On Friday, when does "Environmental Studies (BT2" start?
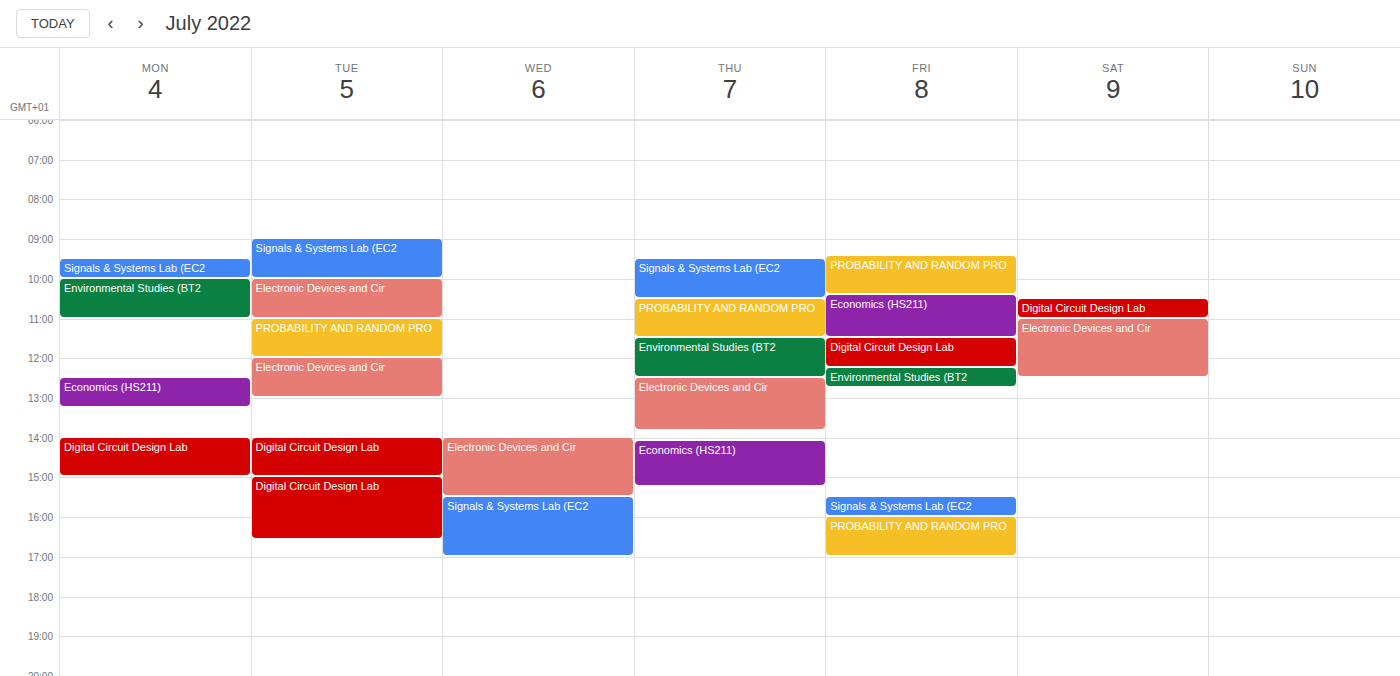
12:15 PM